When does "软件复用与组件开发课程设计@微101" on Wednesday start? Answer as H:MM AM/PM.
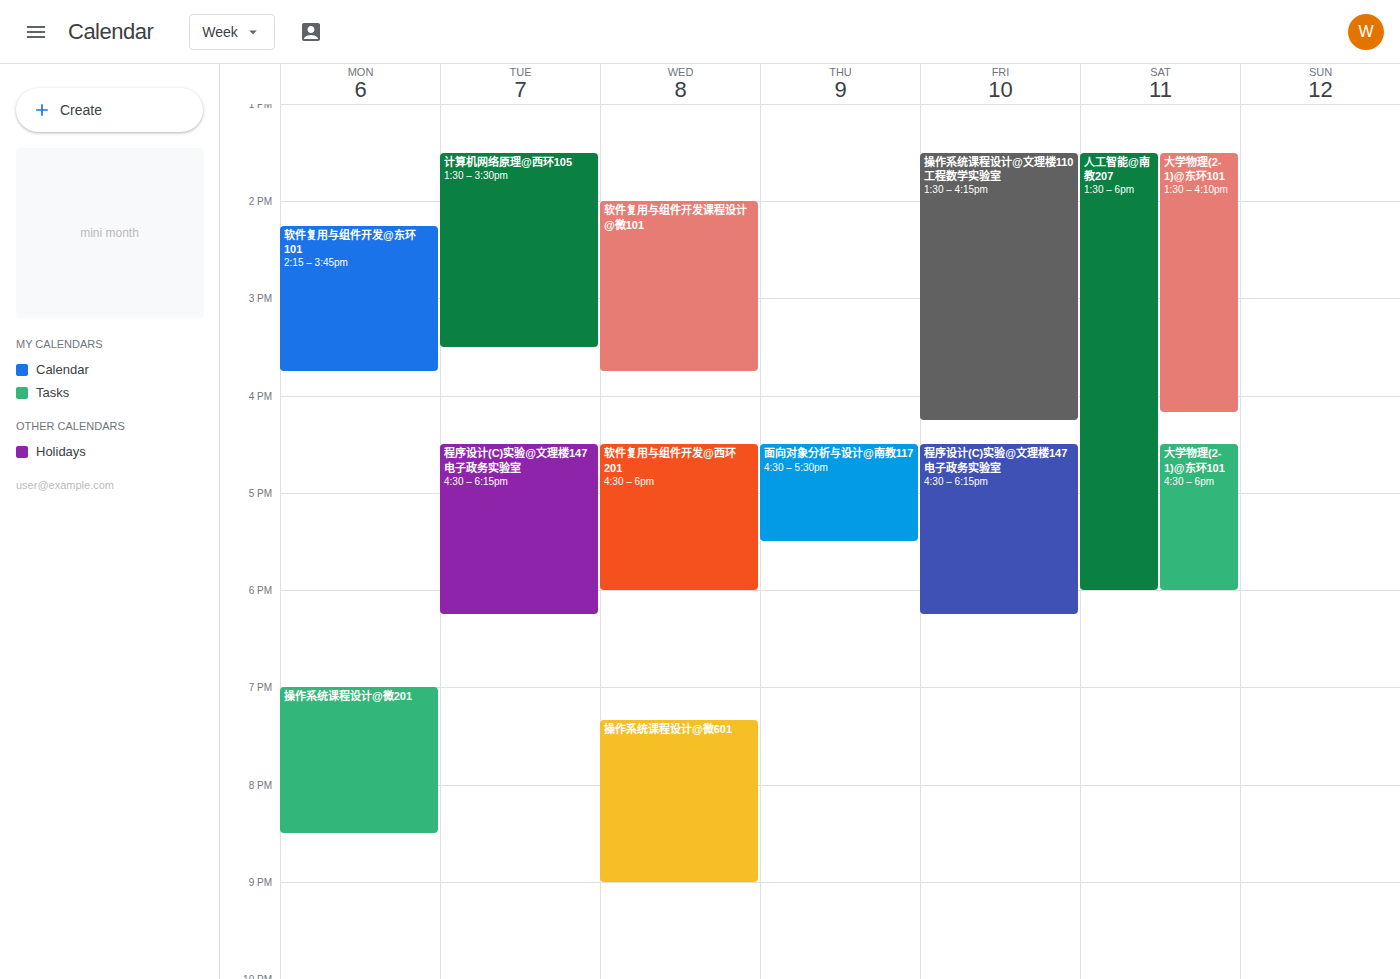
2:00 PM